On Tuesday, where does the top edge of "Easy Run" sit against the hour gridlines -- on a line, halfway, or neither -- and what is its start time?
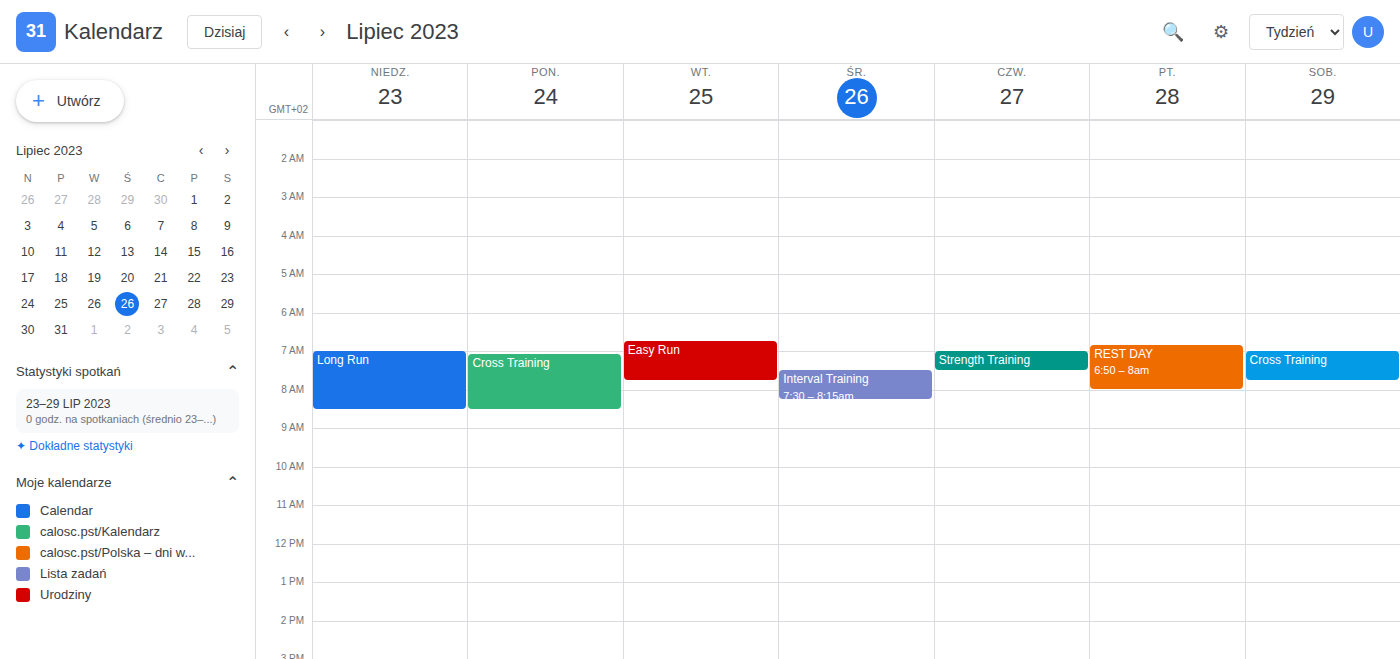
6:45 AM -- neither: three quarters of the way from the 6 AM line to the 7 AM line.